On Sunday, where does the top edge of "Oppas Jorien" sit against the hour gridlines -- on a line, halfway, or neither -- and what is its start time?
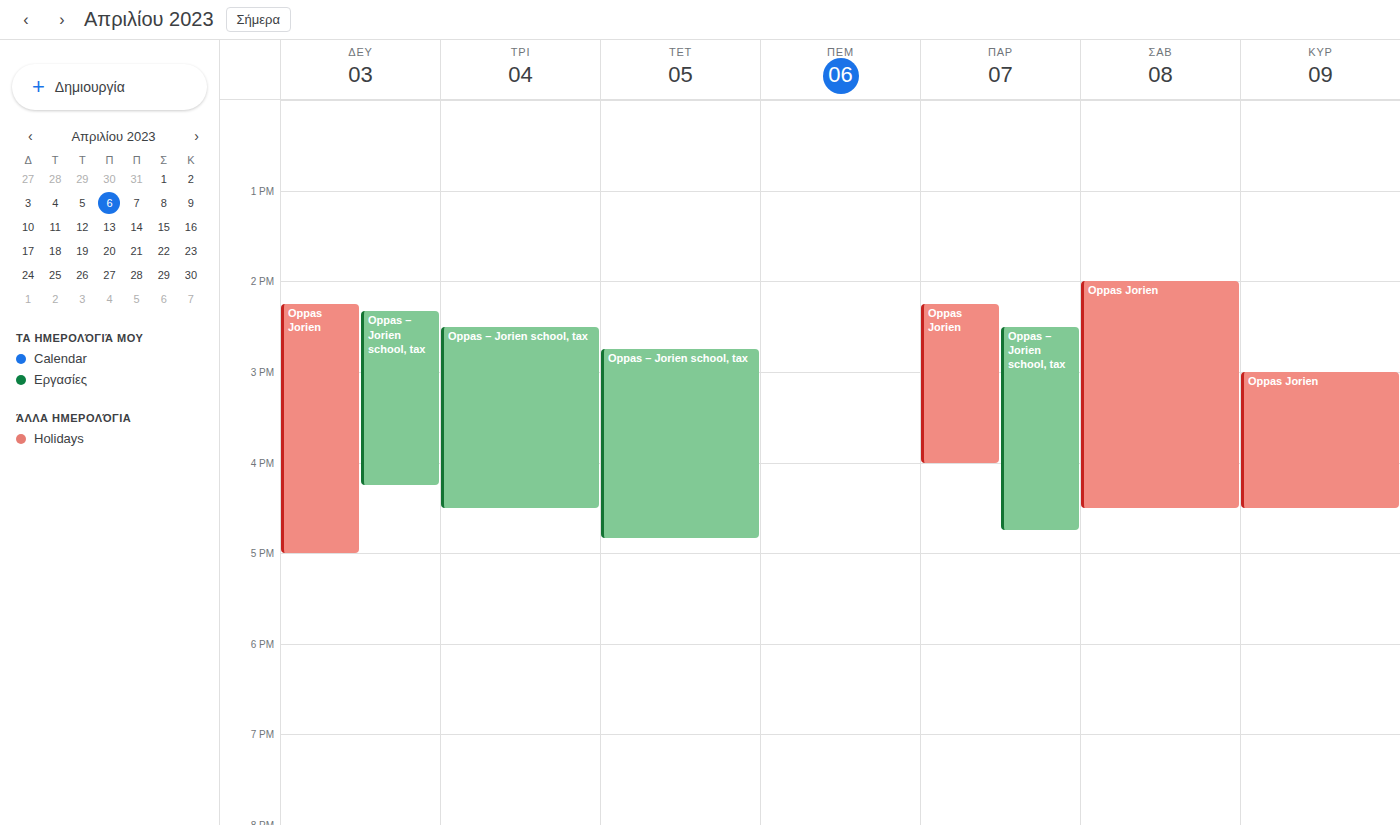
3:00 PM -- exactly on the 3 PM line.